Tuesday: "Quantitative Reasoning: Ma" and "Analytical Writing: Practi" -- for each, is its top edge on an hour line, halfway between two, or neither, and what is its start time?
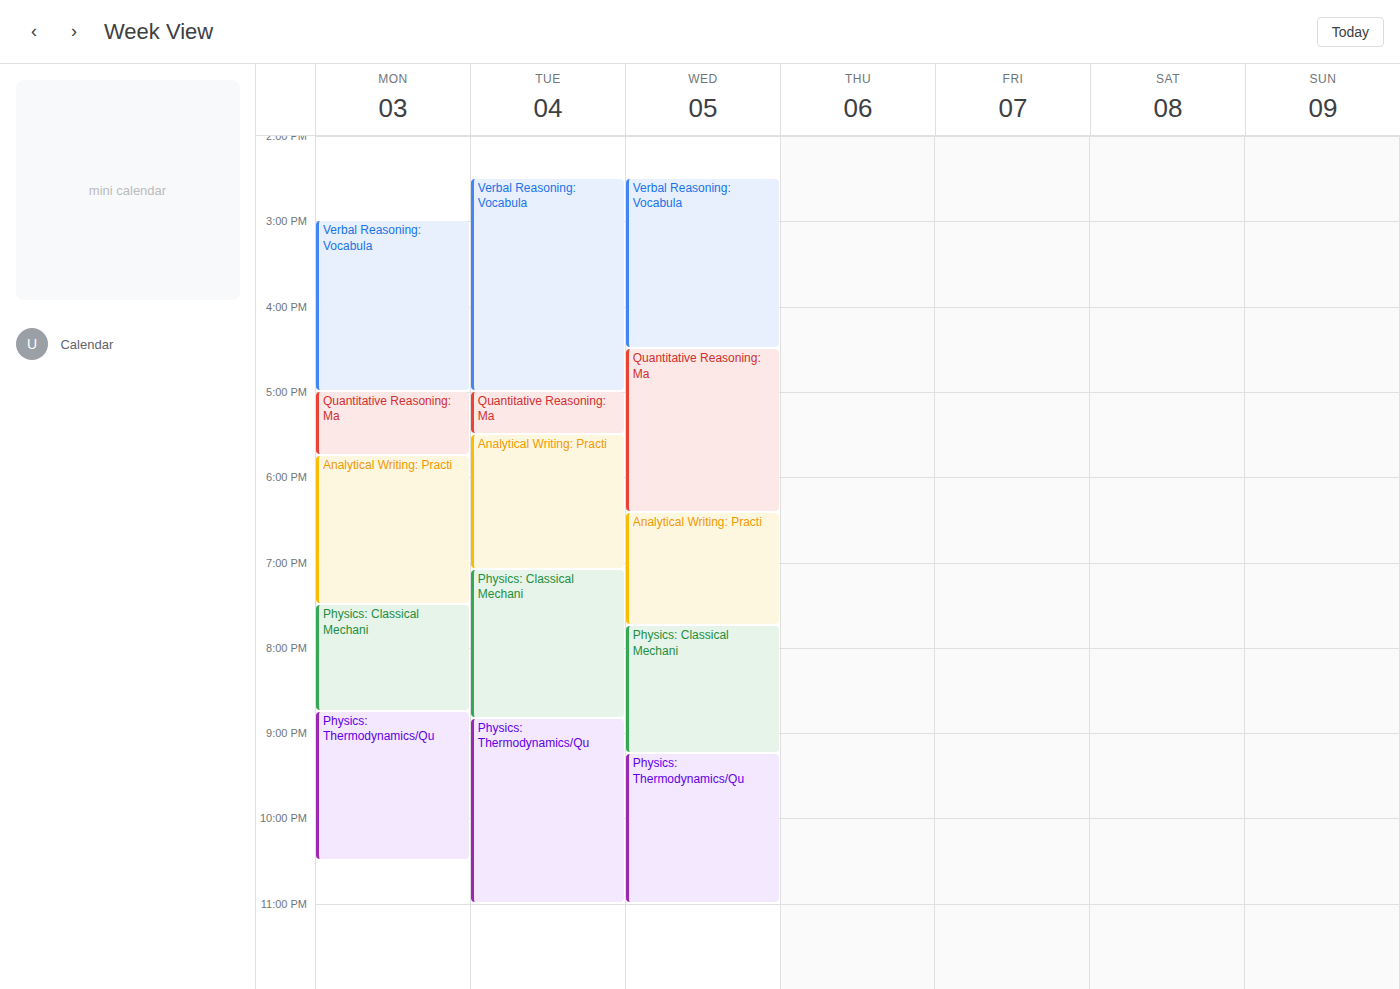
"Quantitative Reasoning: Ma": 5:00 PM, exactly on the 5 PM line. "Analytical Writing: Practi": 5:30 PM, halfway between the 5 PM and 6 PM lines.